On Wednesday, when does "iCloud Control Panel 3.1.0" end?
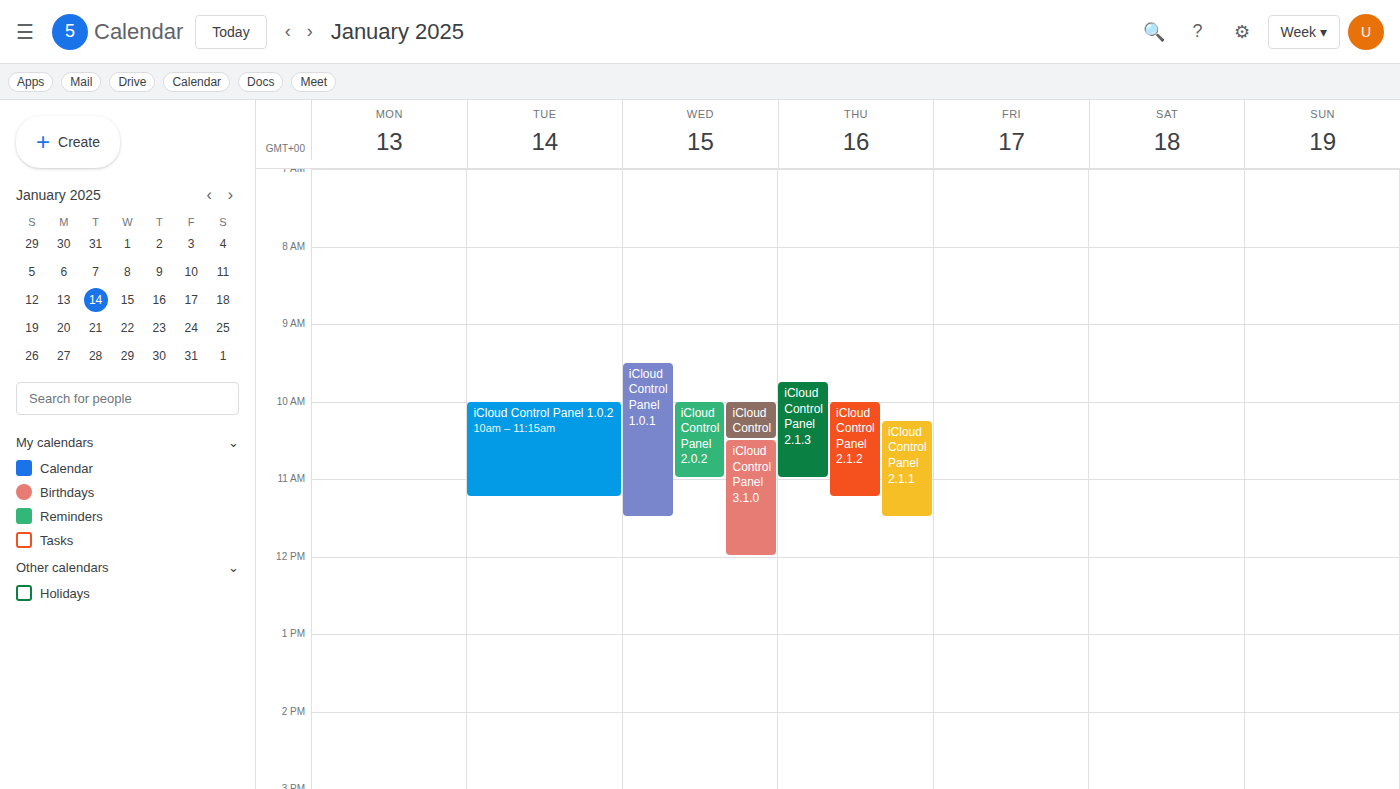
12:00 PM